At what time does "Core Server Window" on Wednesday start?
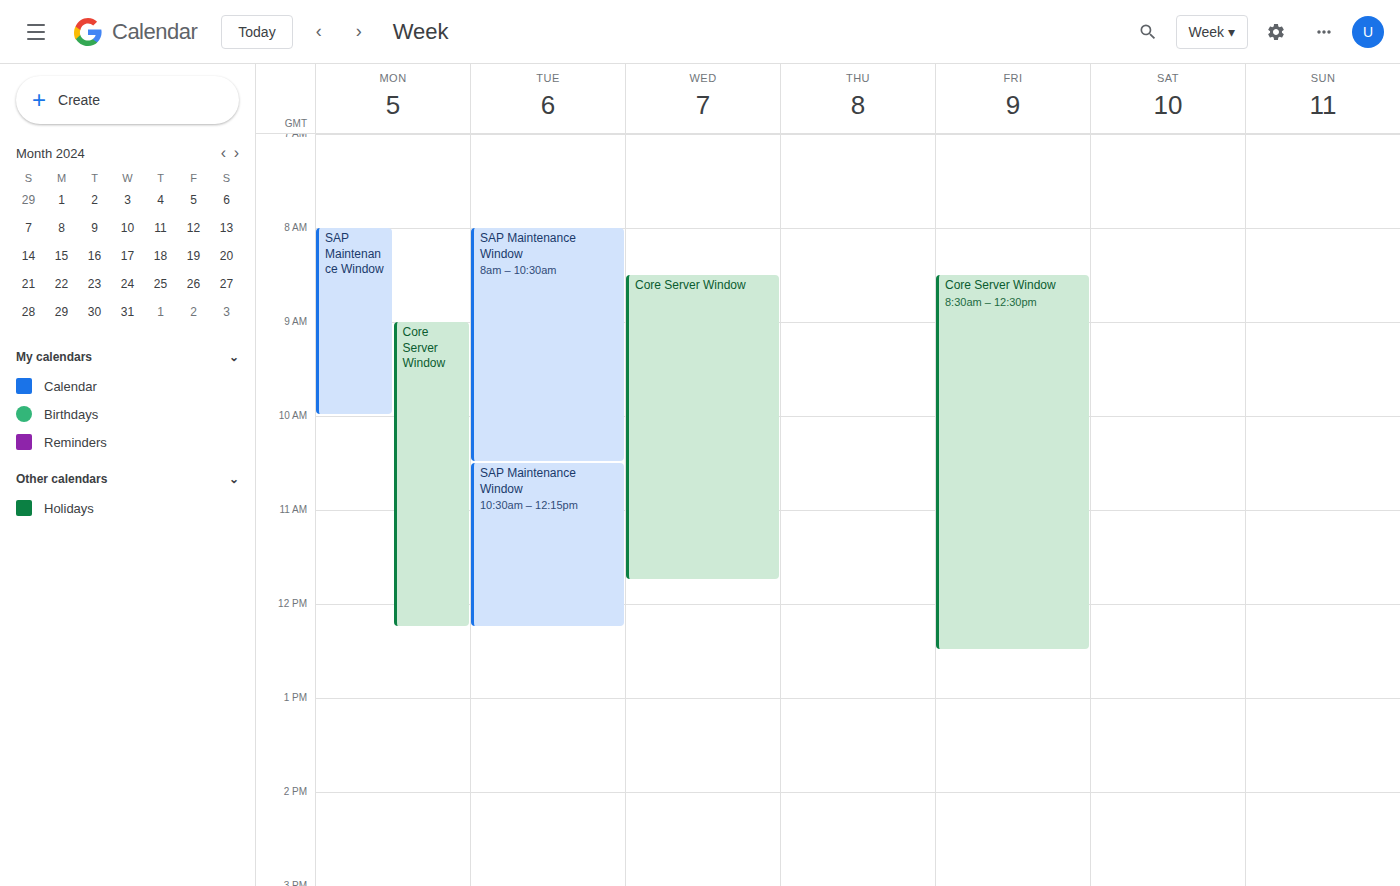
8:30 AM